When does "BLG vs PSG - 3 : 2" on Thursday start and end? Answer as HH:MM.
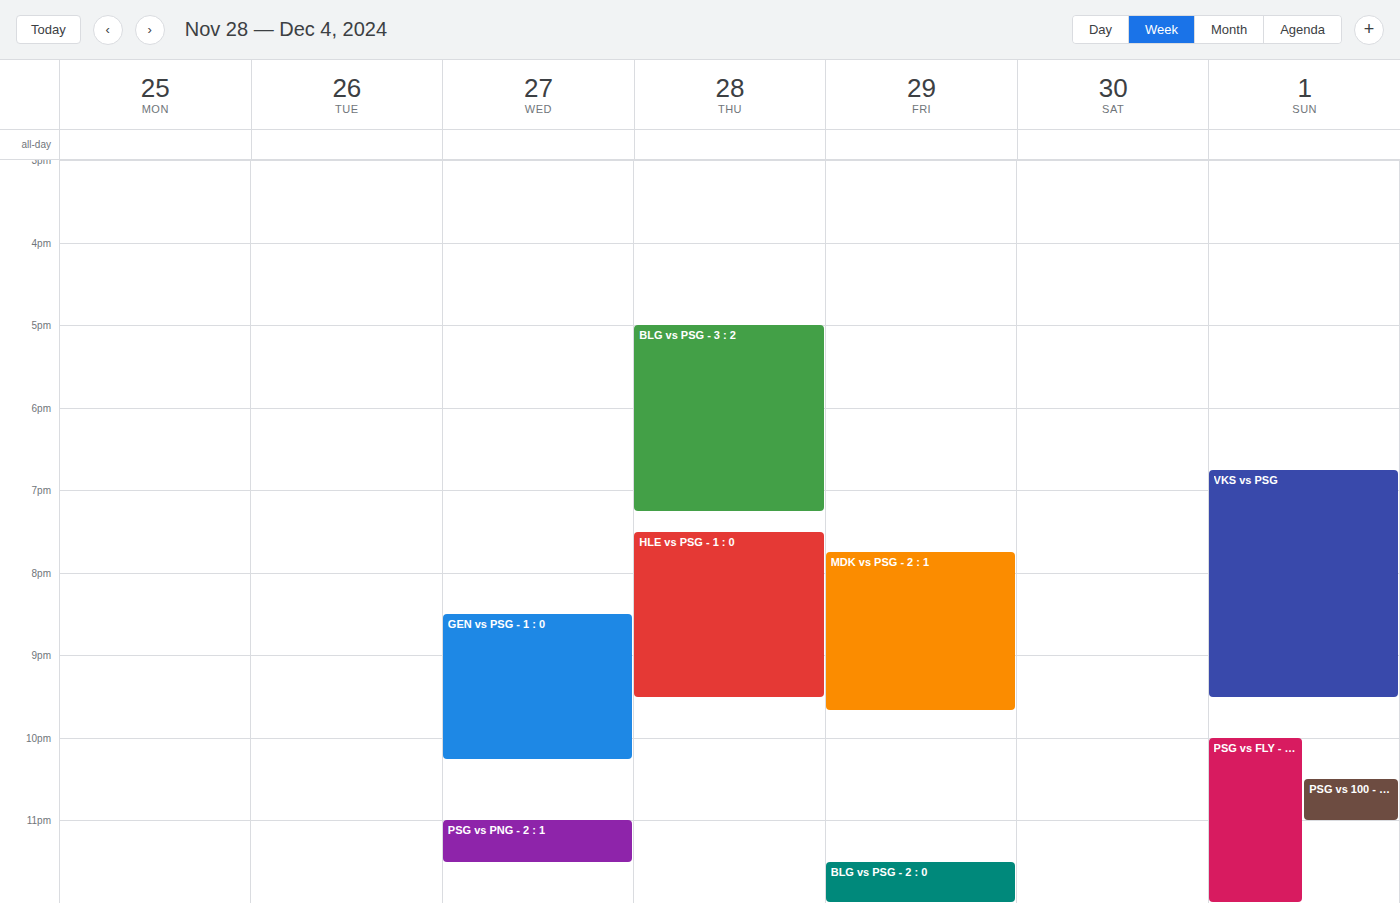
17:00 to 19:15